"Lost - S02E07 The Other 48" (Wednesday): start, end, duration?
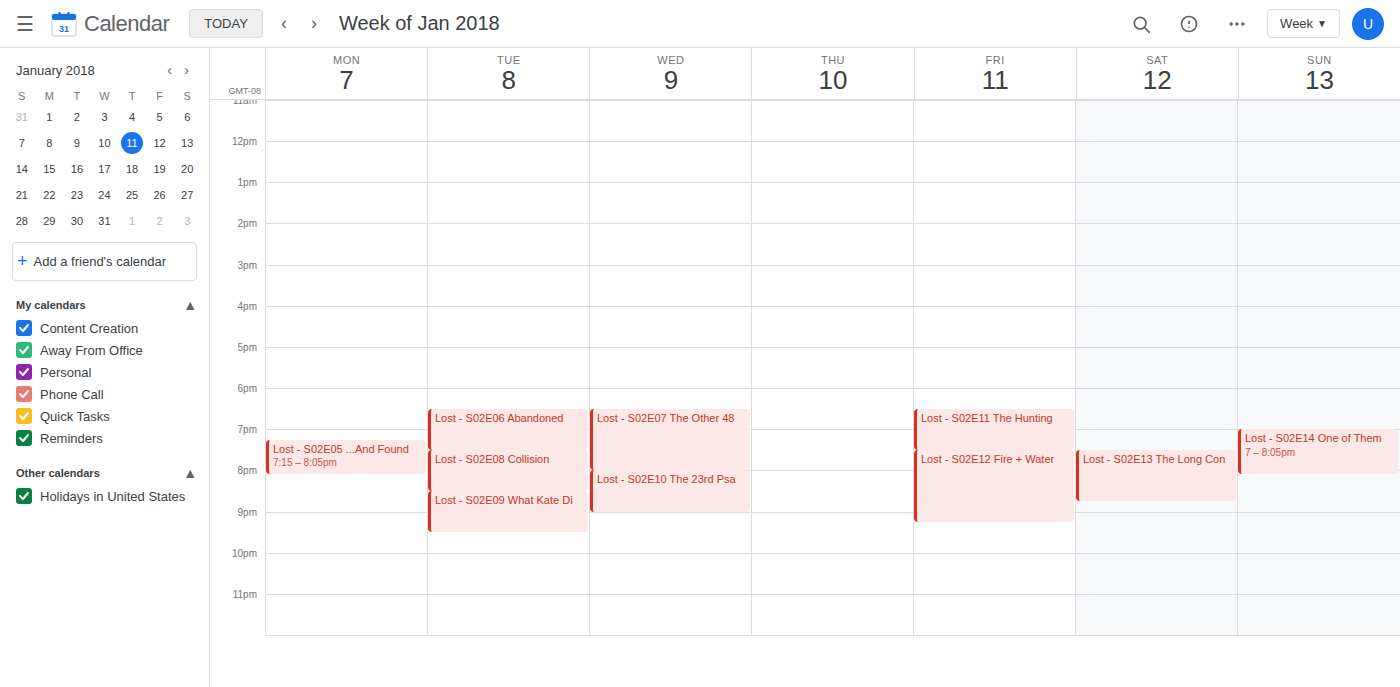
6:30 PM to 8:00 PM, 1 hour 30 minutes